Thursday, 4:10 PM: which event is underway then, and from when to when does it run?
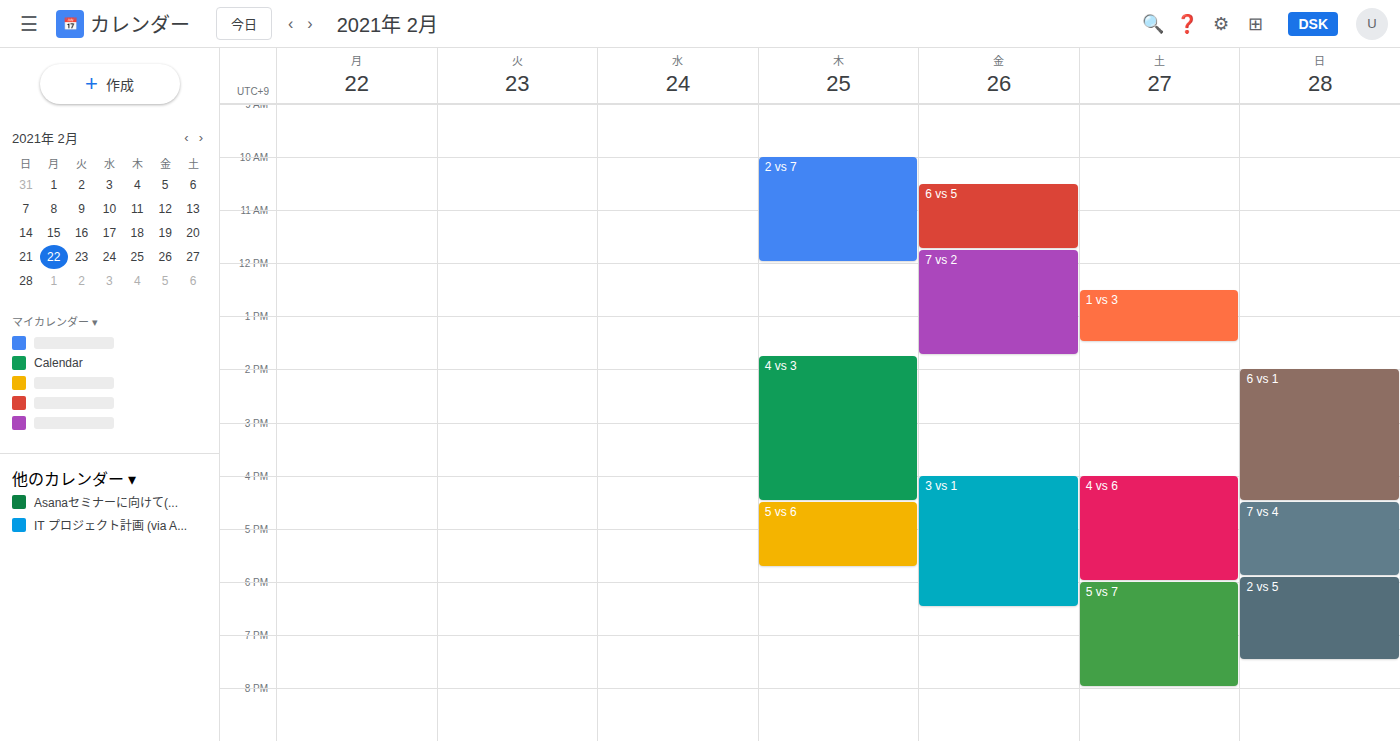
"4 vs 3", 1:45 PM to 4:30 PM